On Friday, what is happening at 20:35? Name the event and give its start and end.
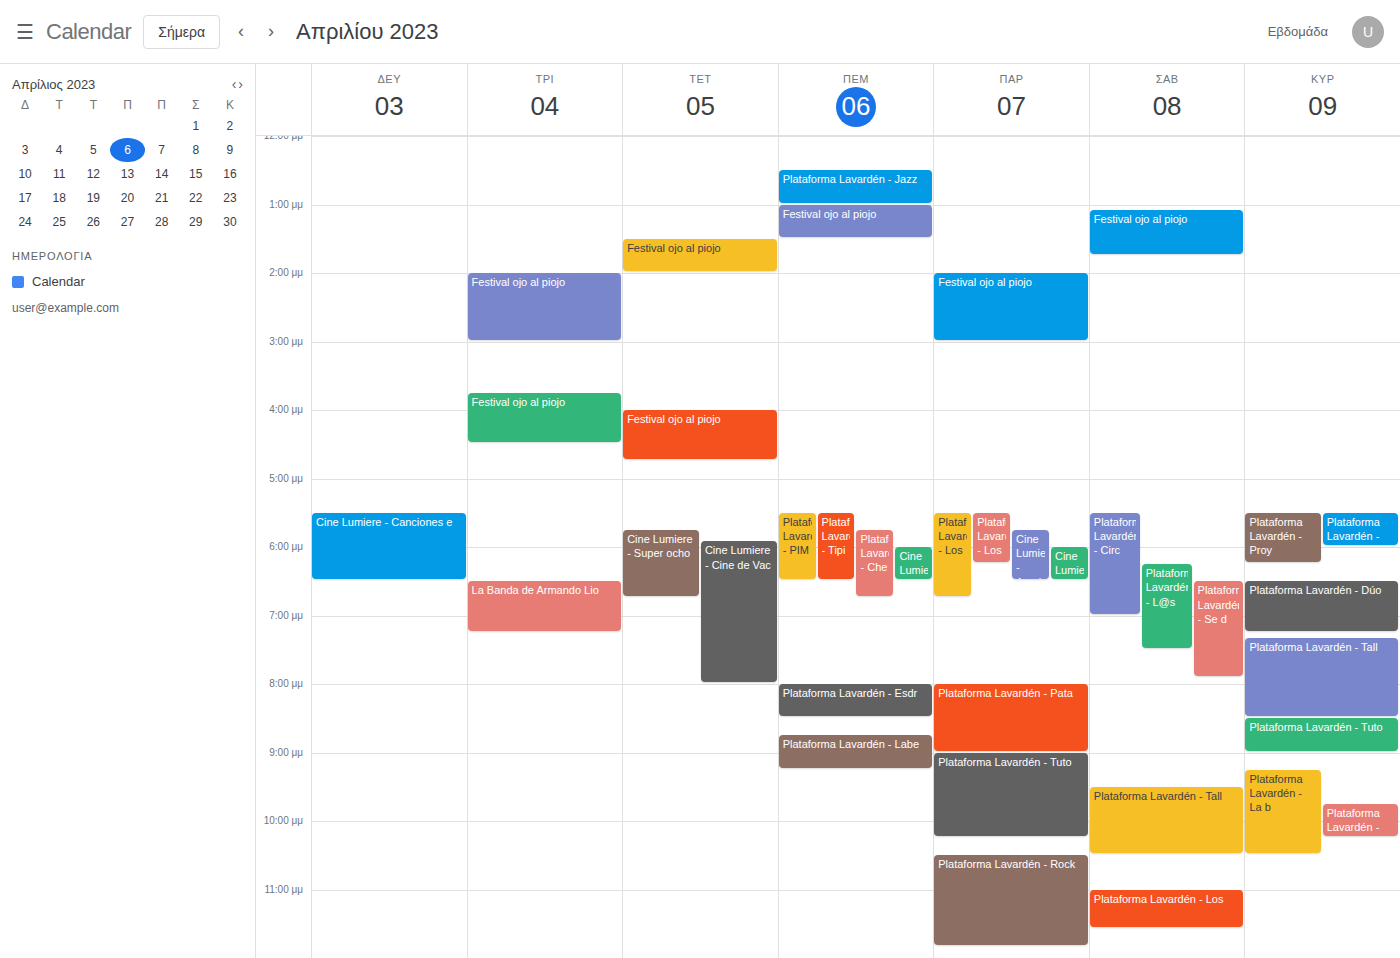
"Plataforma Lavardén - Pata", 20:00 to 21:00